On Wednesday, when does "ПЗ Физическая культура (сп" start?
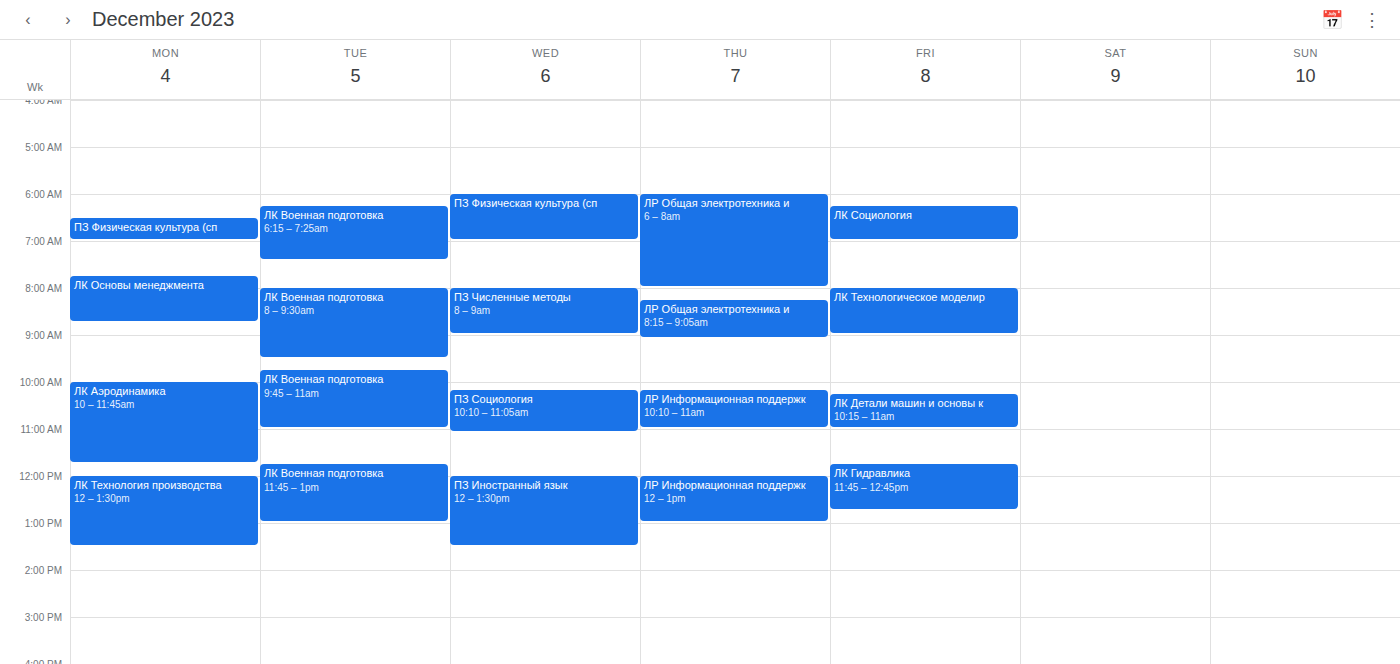
6:00 AM